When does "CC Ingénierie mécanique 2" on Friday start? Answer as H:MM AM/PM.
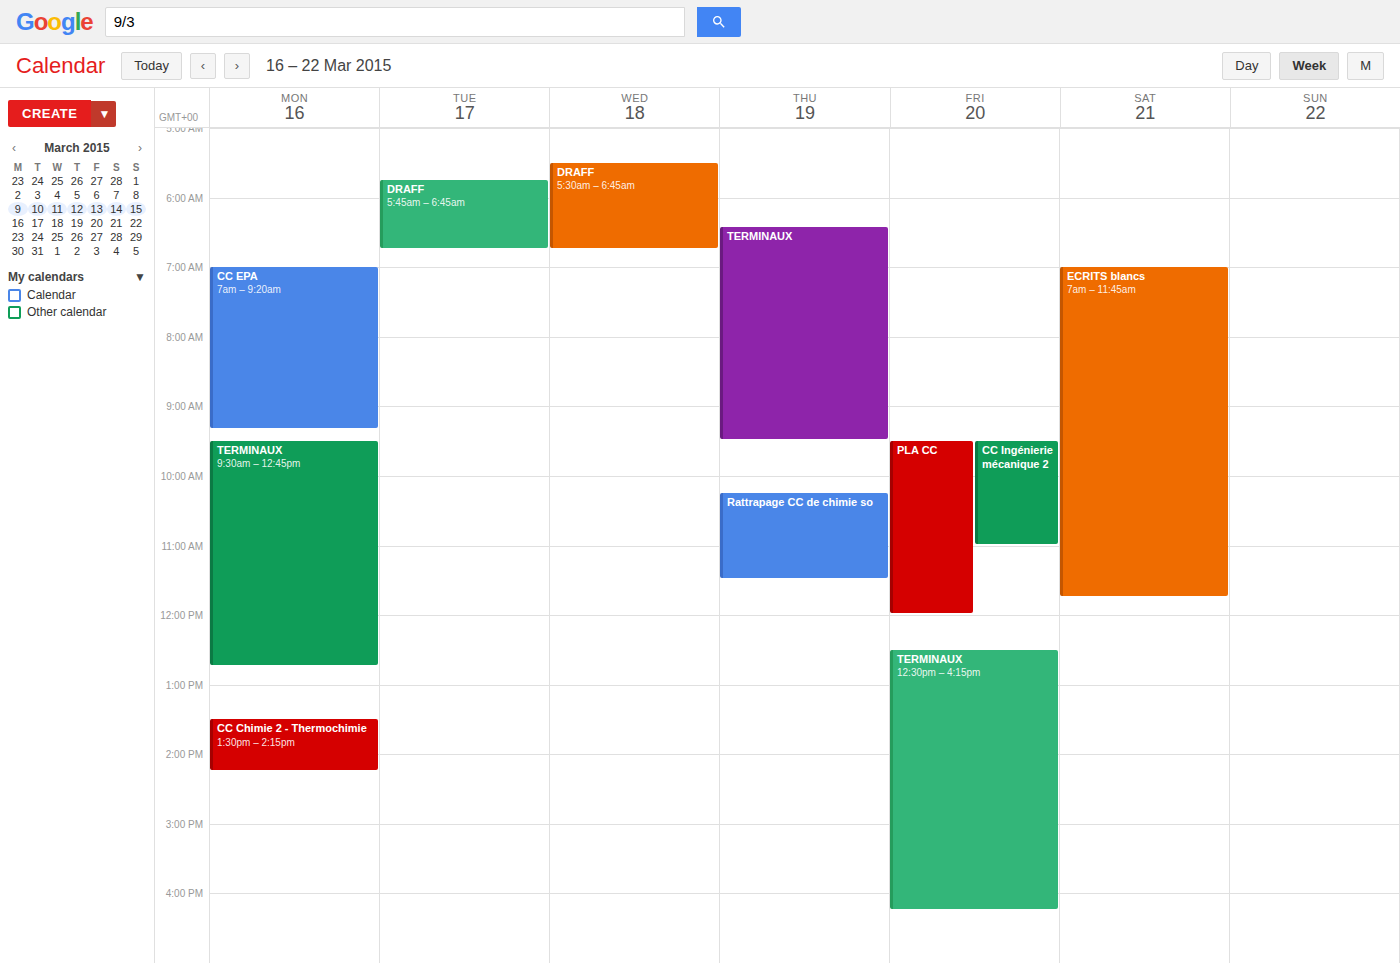
9:30 AM